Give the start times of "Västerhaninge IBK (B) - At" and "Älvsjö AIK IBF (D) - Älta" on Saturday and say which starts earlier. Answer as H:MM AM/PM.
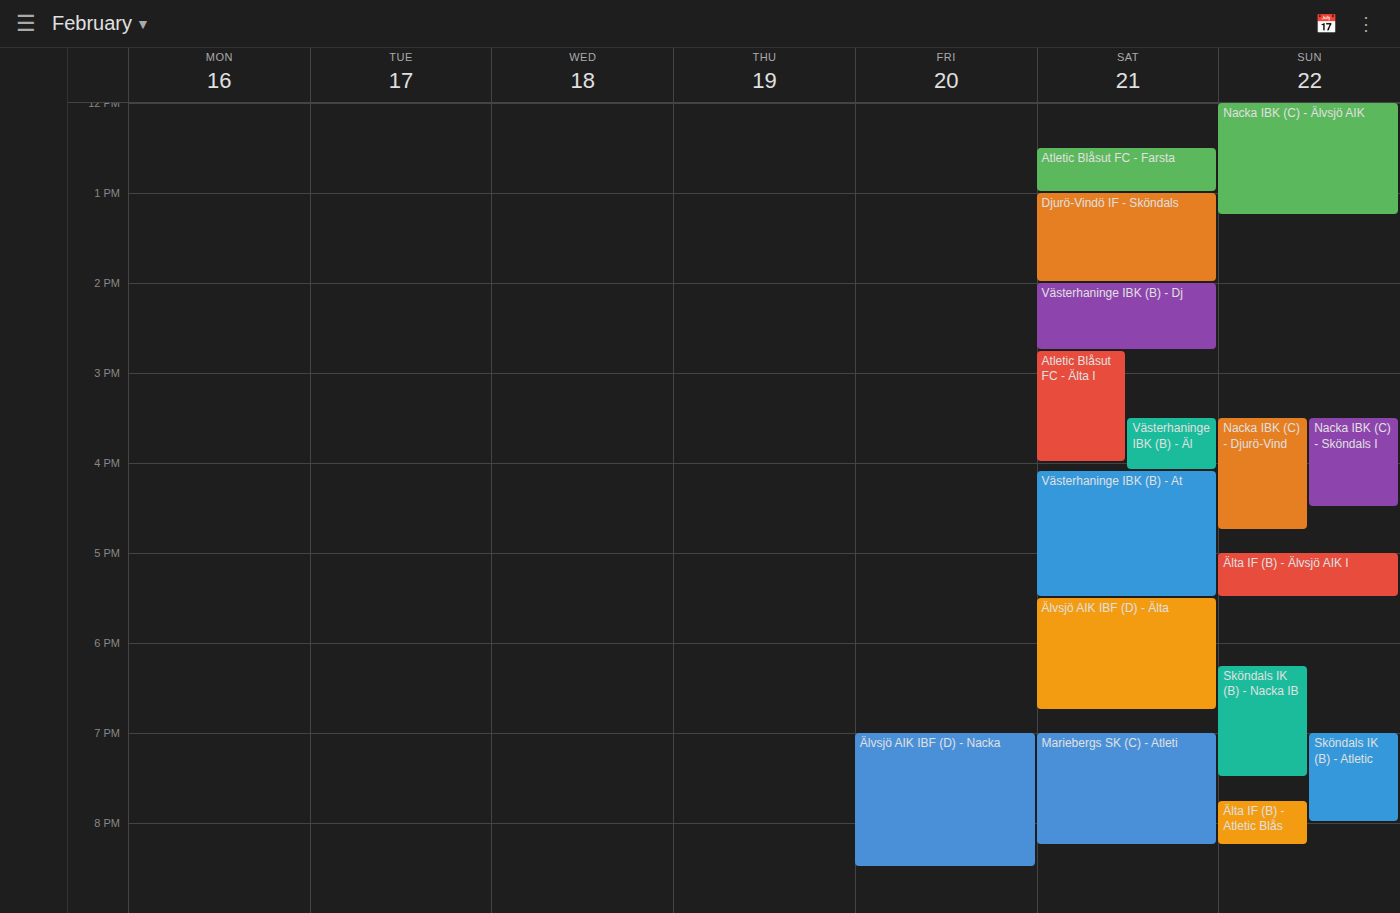
"Västerhaninge IBK (B) - At" 4:05 PM; "Älvsjö AIK IBF (D) - Älta" 5:30 PM.